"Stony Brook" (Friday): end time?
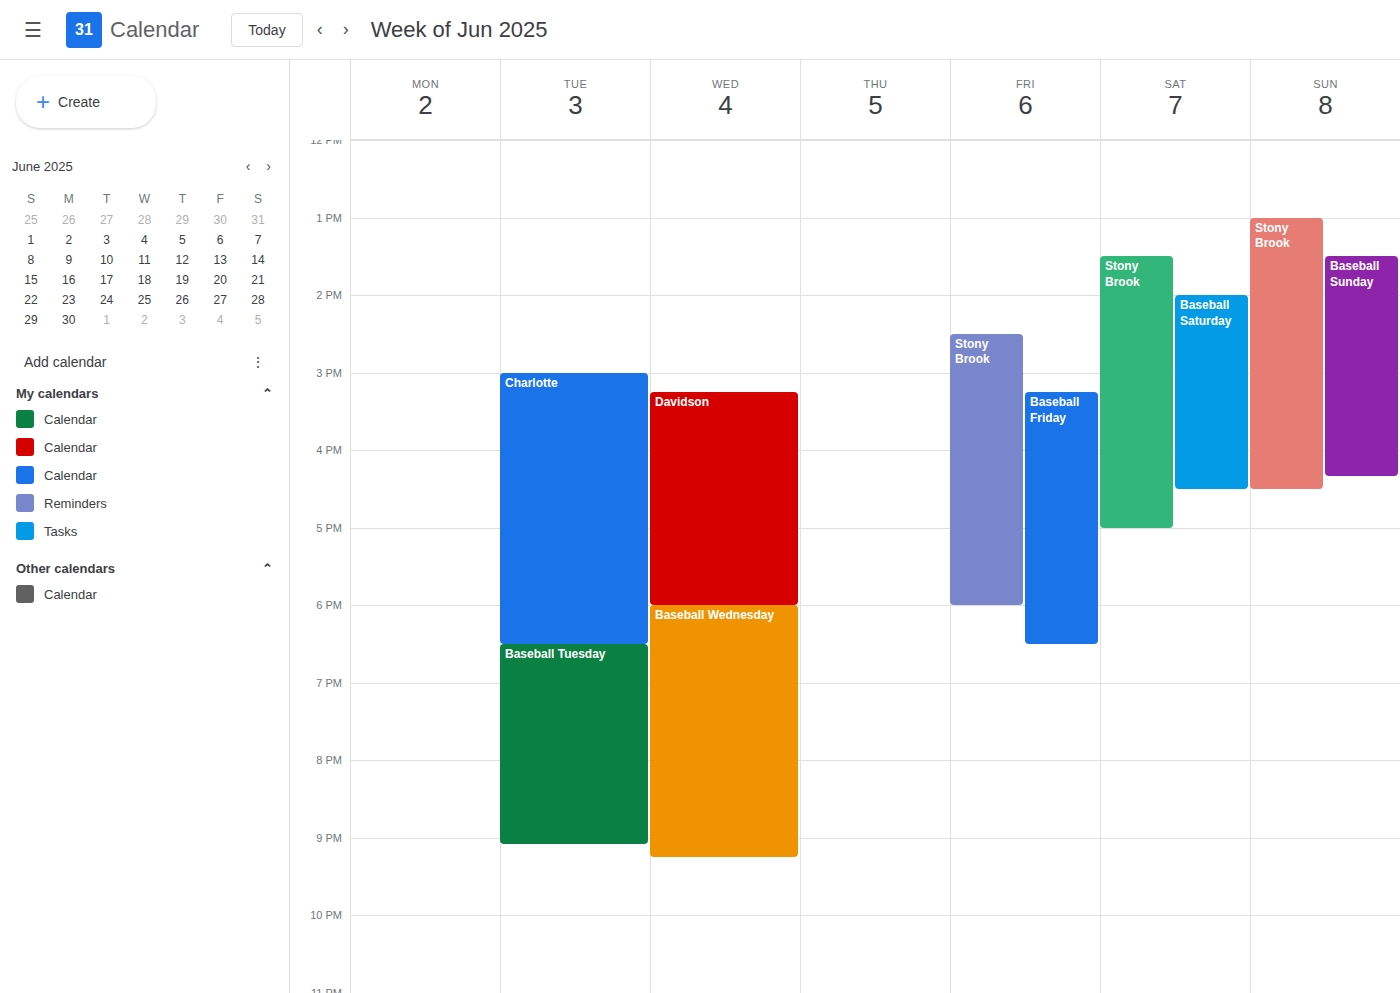
6:00 PM